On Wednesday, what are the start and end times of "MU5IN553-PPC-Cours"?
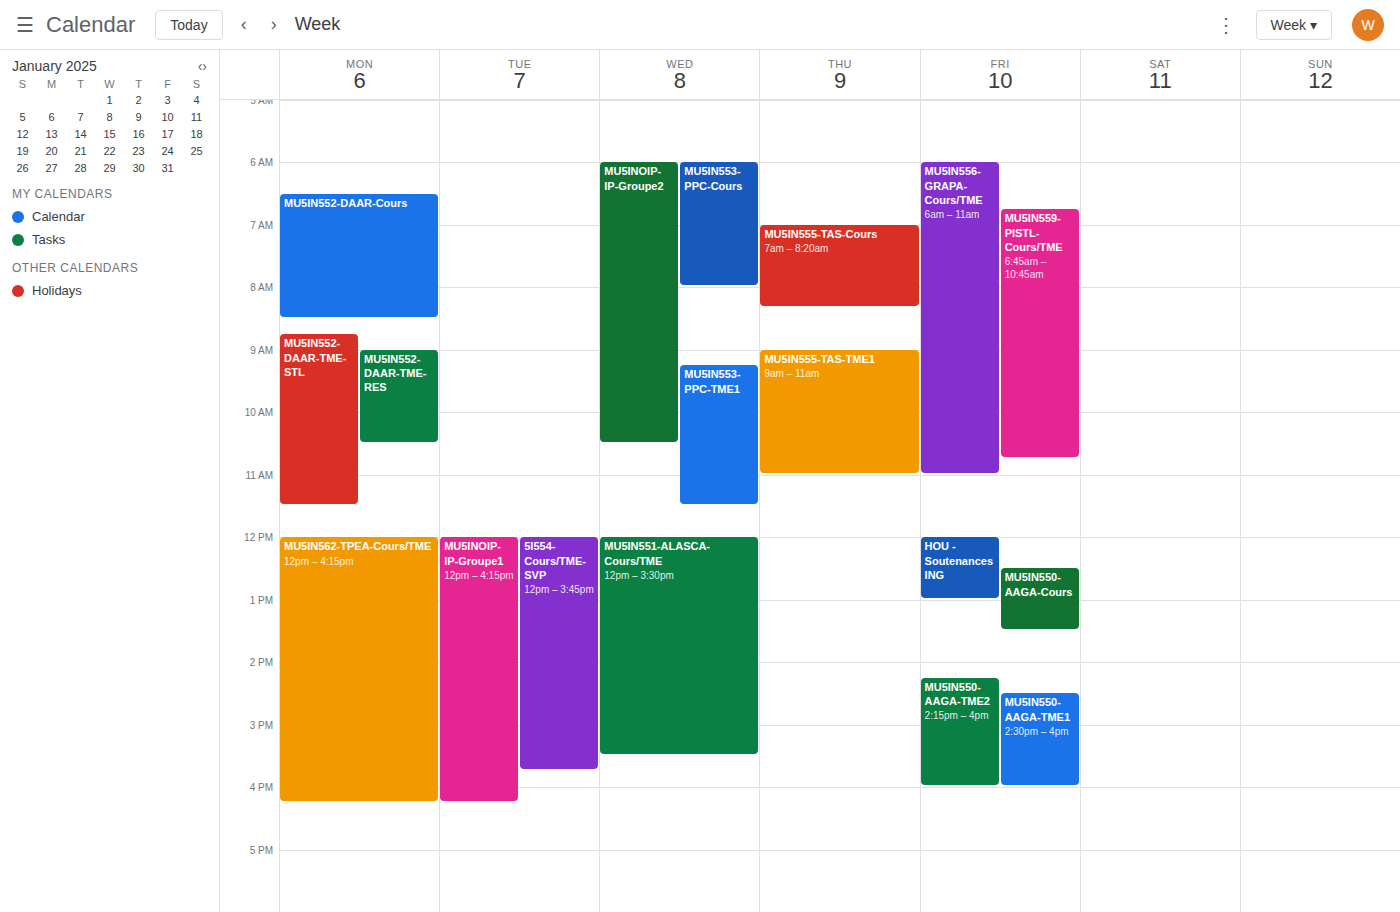
06:00 to 08:00